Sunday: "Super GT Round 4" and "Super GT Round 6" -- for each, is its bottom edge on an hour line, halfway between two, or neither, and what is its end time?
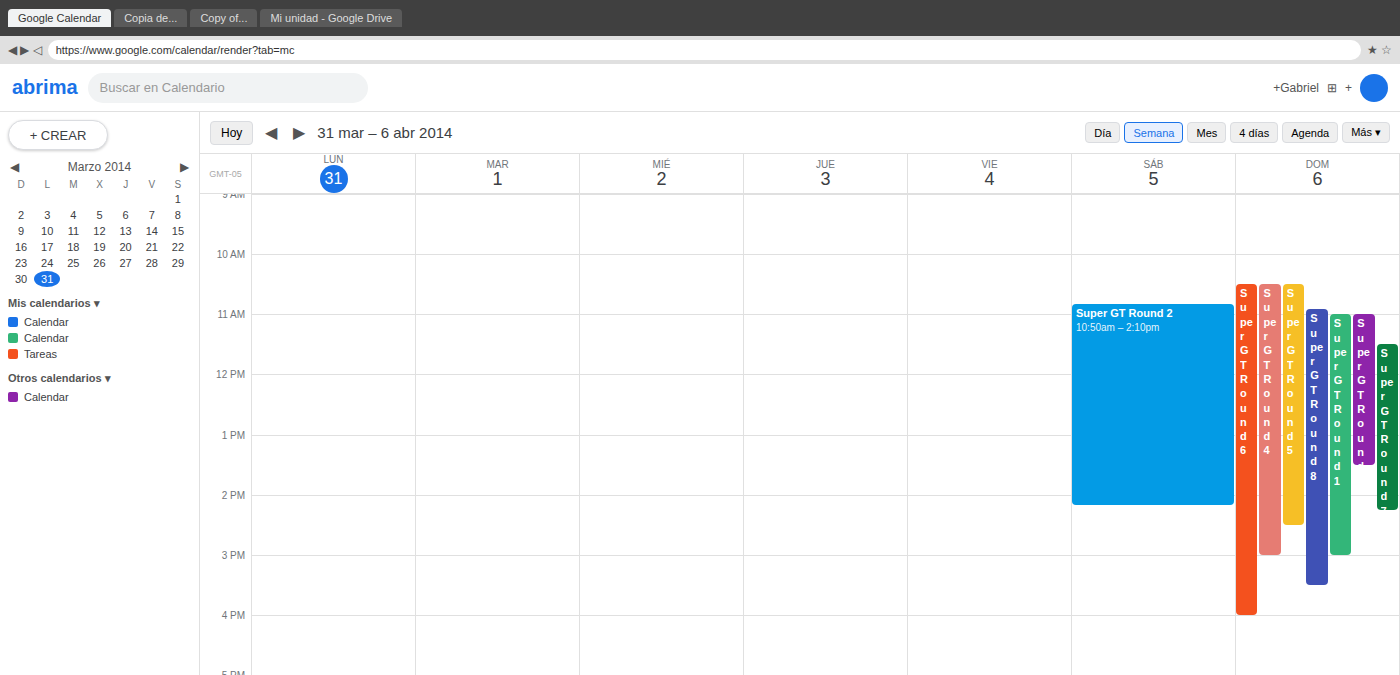
"Super GT Round 4": 3:00 PM, exactly on the 3 PM line. "Super GT Round 6": 4:00 PM, exactly on the 4 PM line.